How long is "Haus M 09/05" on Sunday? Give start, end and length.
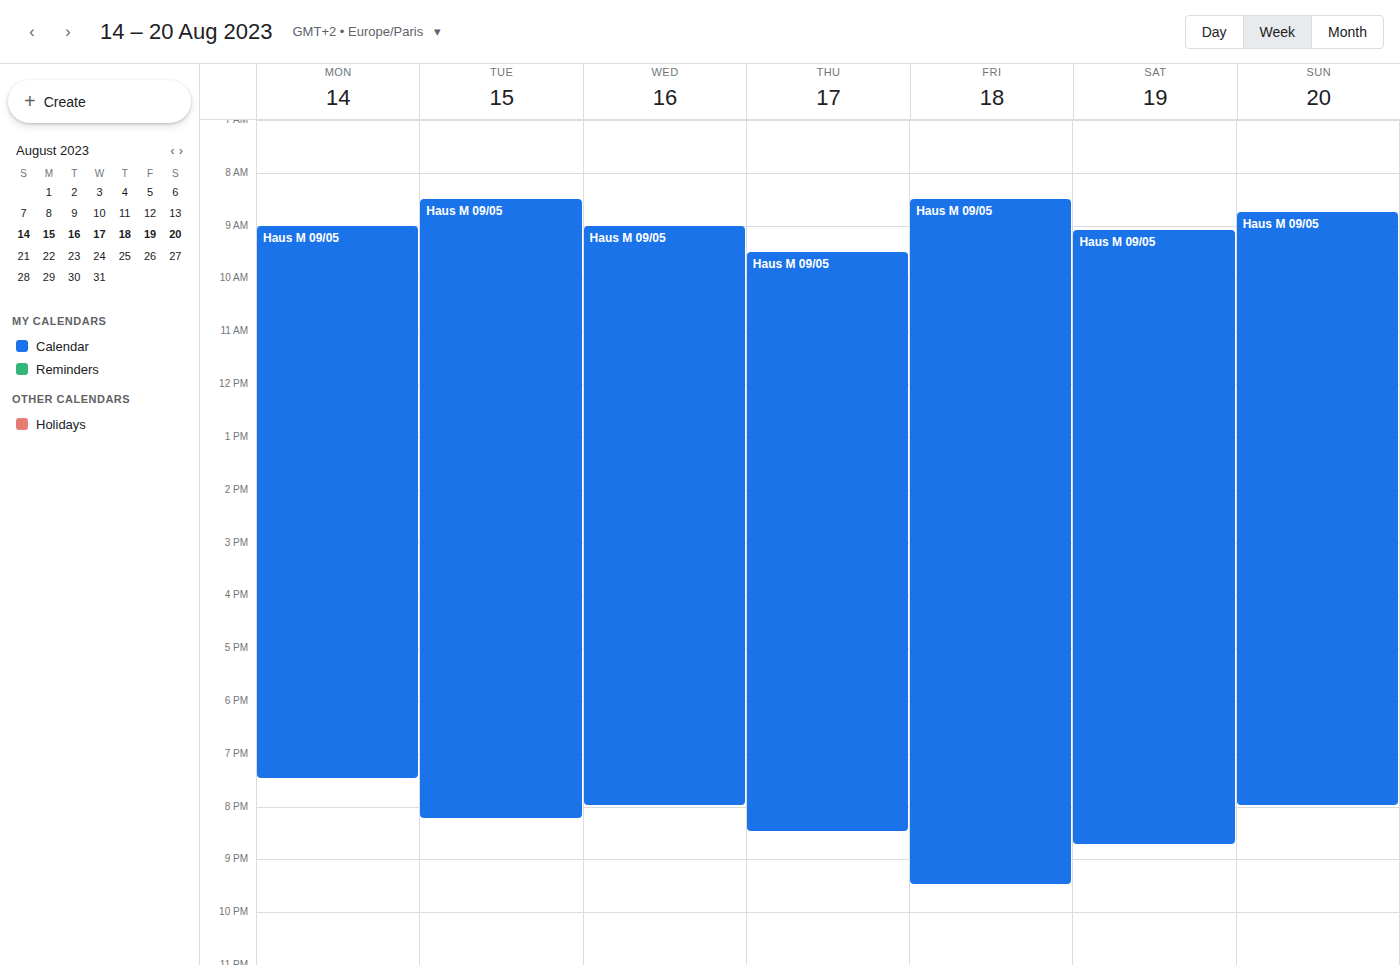
8:45 AM to 8:00 PM, 11 hours 15 minutes